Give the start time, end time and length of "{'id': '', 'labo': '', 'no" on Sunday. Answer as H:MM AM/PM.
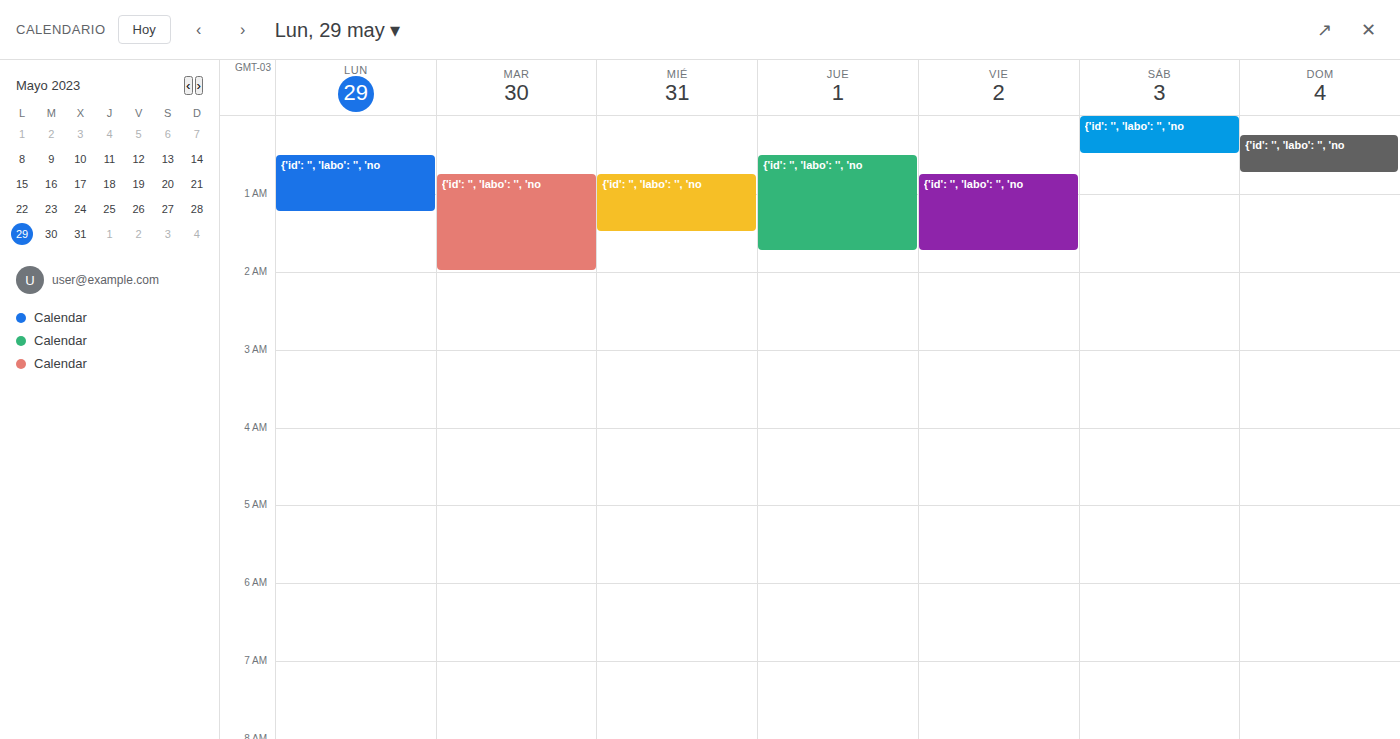
12:15 AM to 12:45 AM, 30 minutes